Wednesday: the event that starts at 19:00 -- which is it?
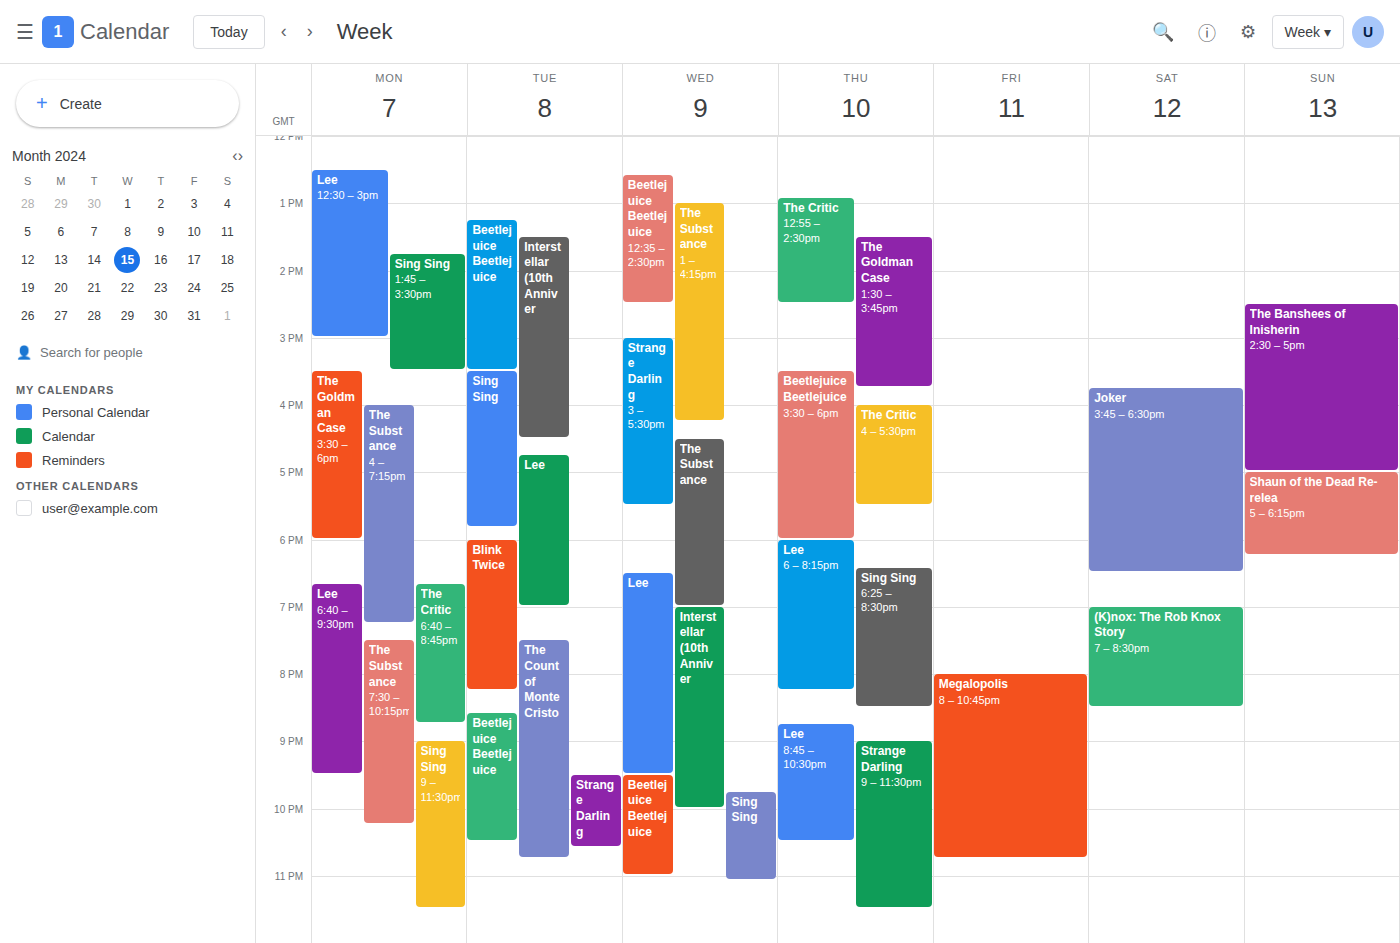
"Interstellar (10th Anniver"